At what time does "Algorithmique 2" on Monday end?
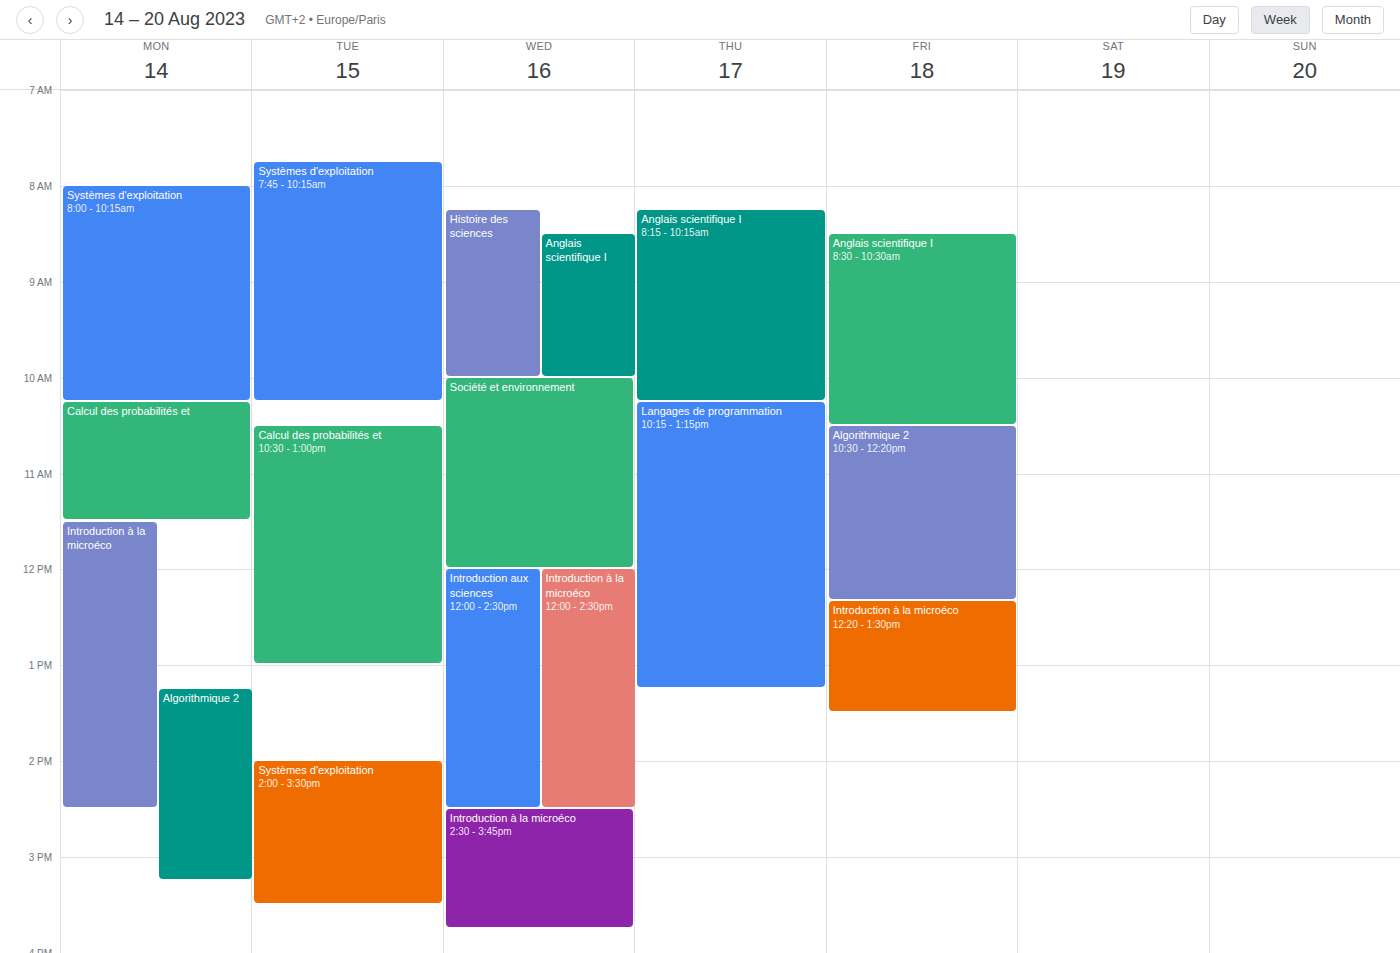
3:15 PM